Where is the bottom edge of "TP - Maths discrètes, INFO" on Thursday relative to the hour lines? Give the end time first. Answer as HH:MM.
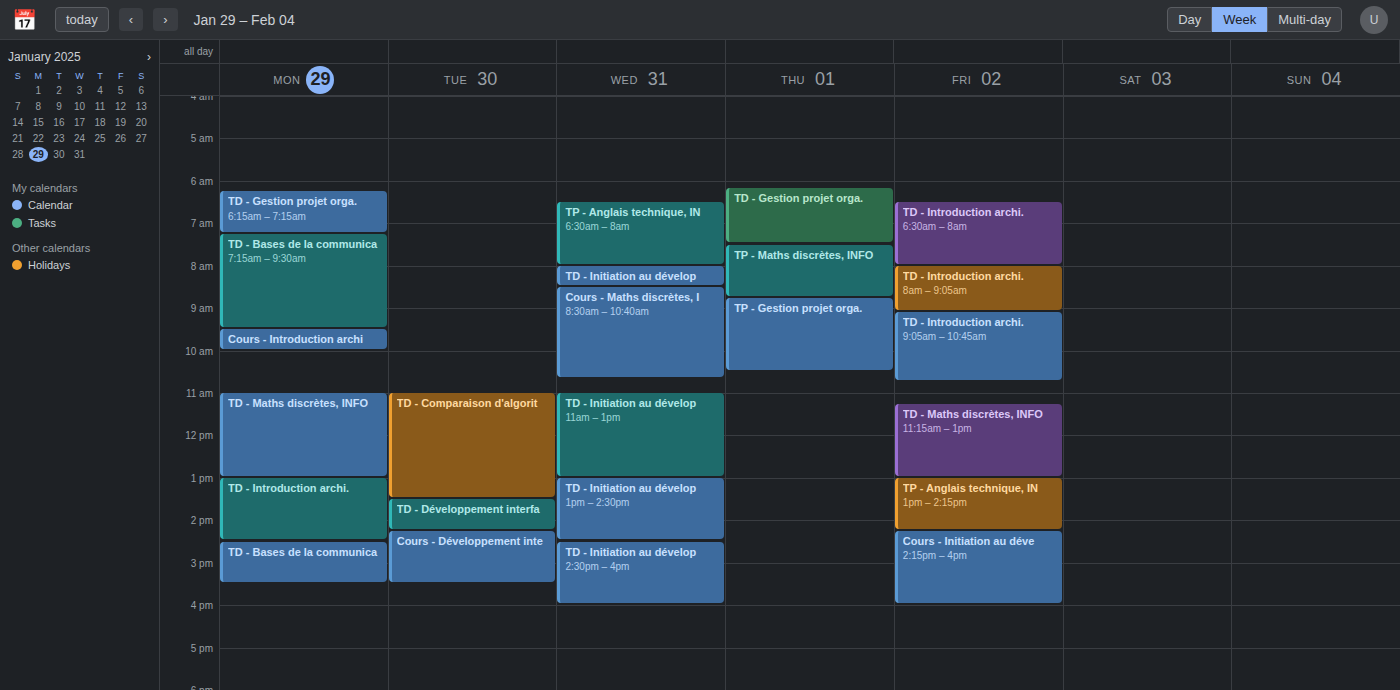
08:45 -- neither: three quarters of the way from the 08:00 line to the 09:00 line.